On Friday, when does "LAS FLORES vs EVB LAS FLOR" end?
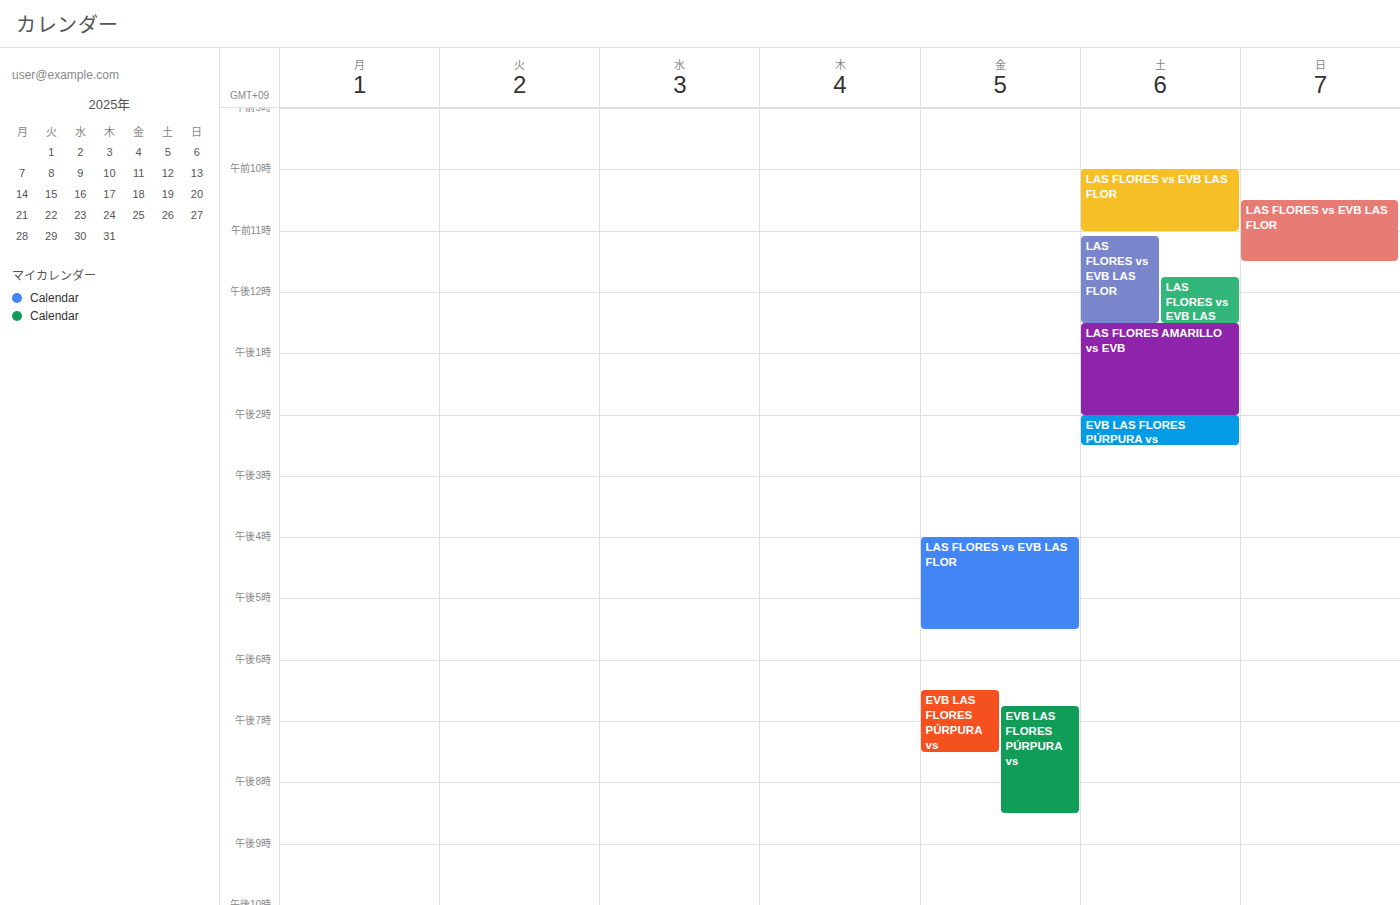
5:30 PM